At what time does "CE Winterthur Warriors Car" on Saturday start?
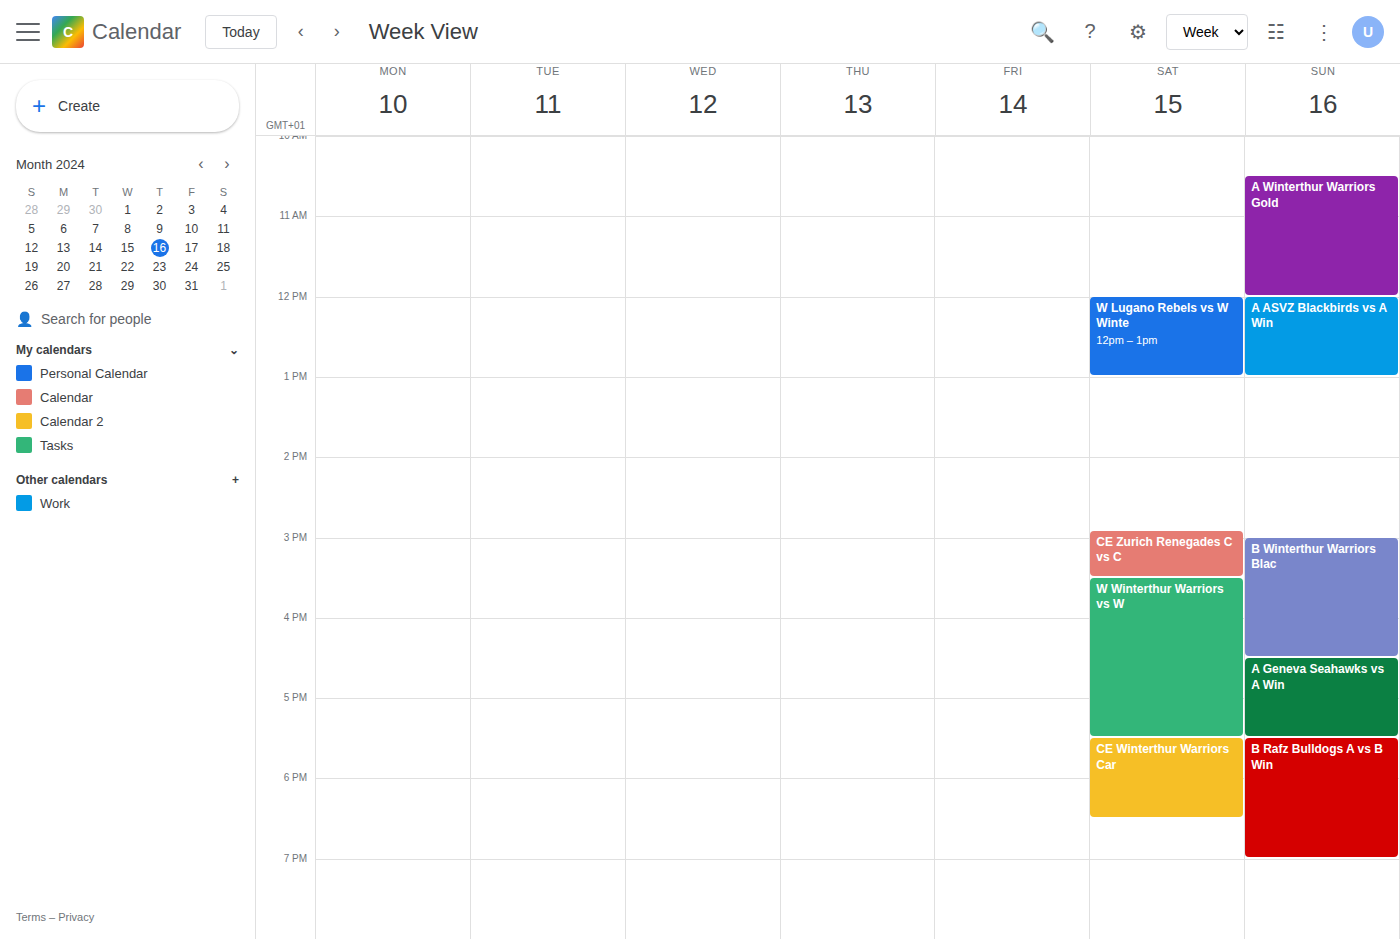
5:30 PM